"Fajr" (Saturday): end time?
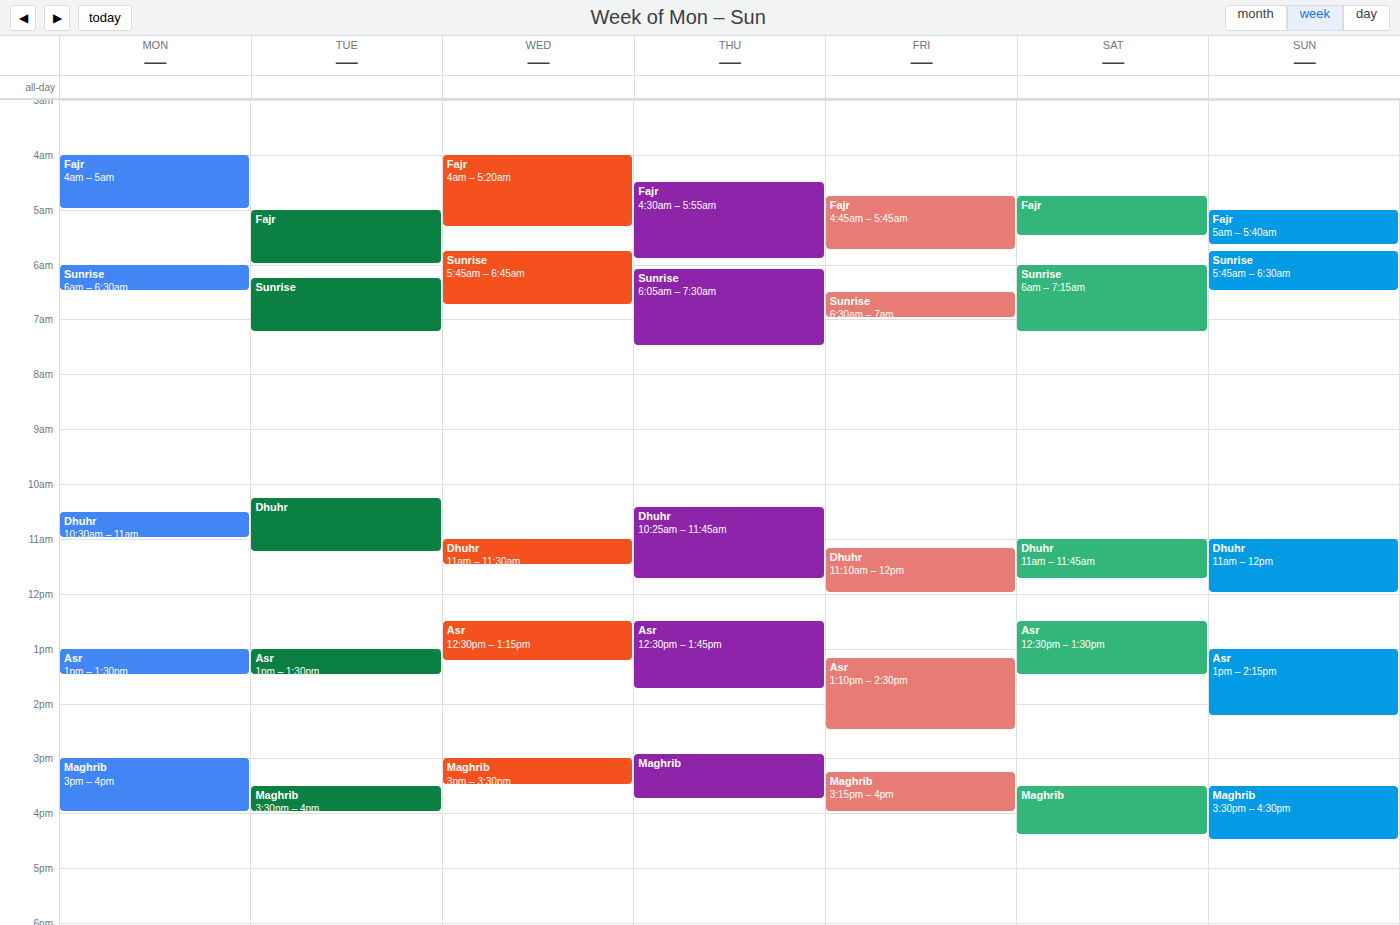
5:30 AM